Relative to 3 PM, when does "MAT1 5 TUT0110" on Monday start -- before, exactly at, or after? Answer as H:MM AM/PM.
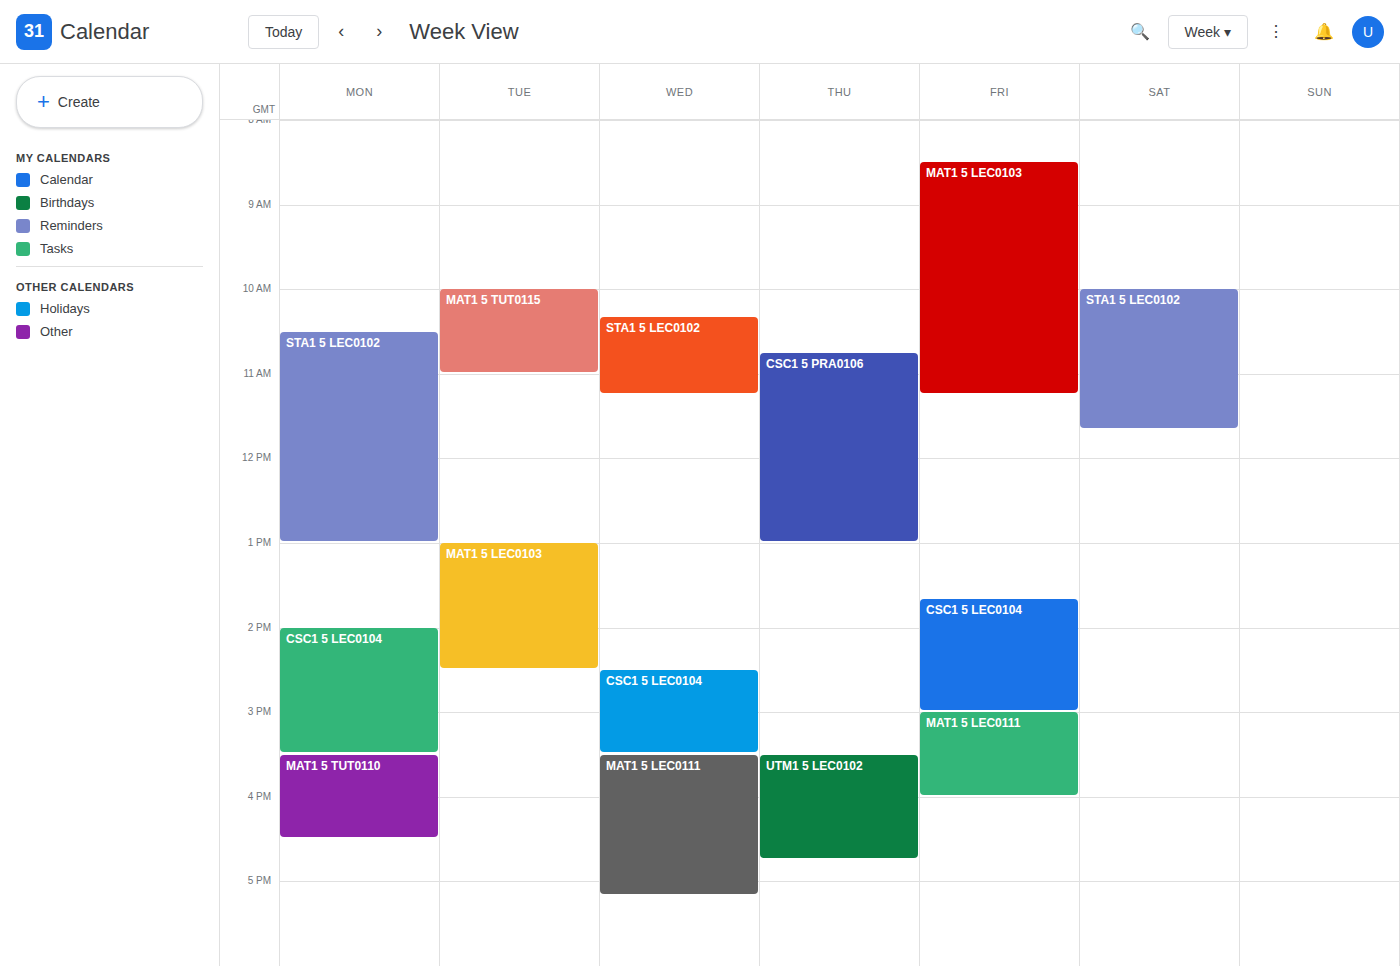
3:30 PM -- after 3 PM, 30 minutes below the 3 PM line.